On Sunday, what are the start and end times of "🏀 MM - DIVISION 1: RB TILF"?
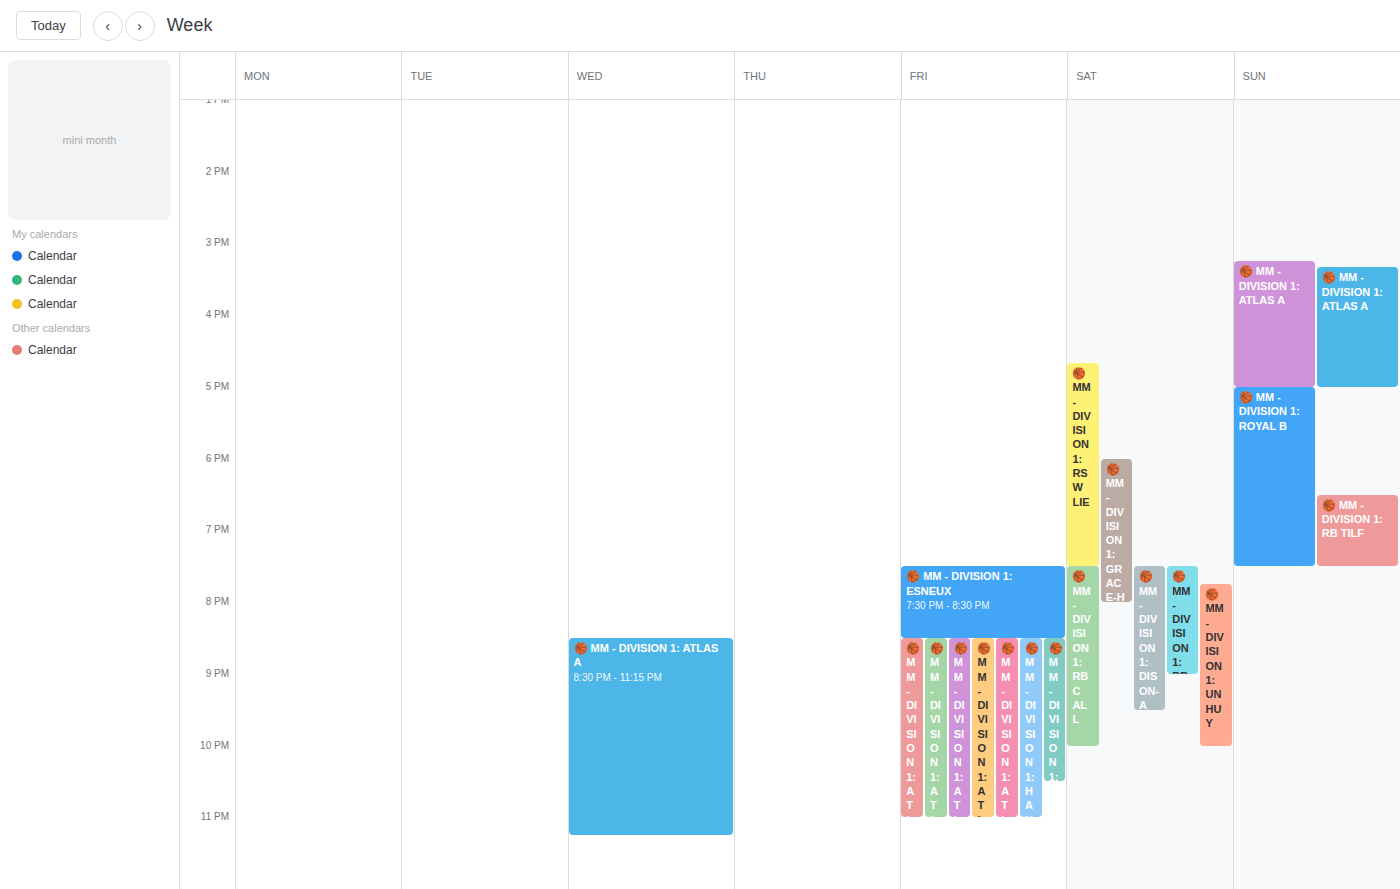
18:30 to 19:30